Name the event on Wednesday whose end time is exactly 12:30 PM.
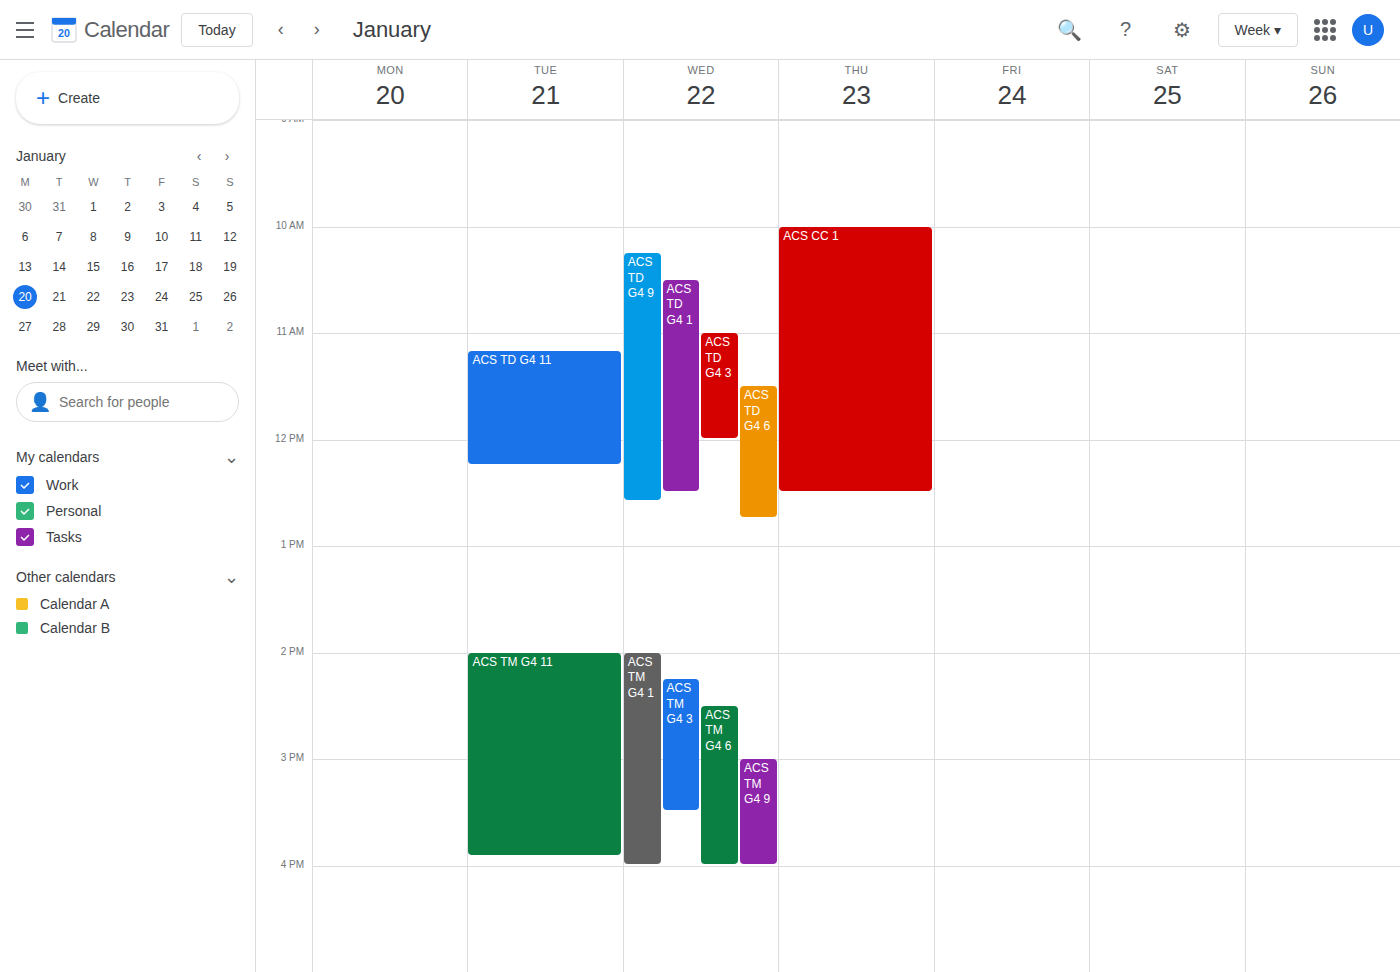
"ACS TD G4 1"